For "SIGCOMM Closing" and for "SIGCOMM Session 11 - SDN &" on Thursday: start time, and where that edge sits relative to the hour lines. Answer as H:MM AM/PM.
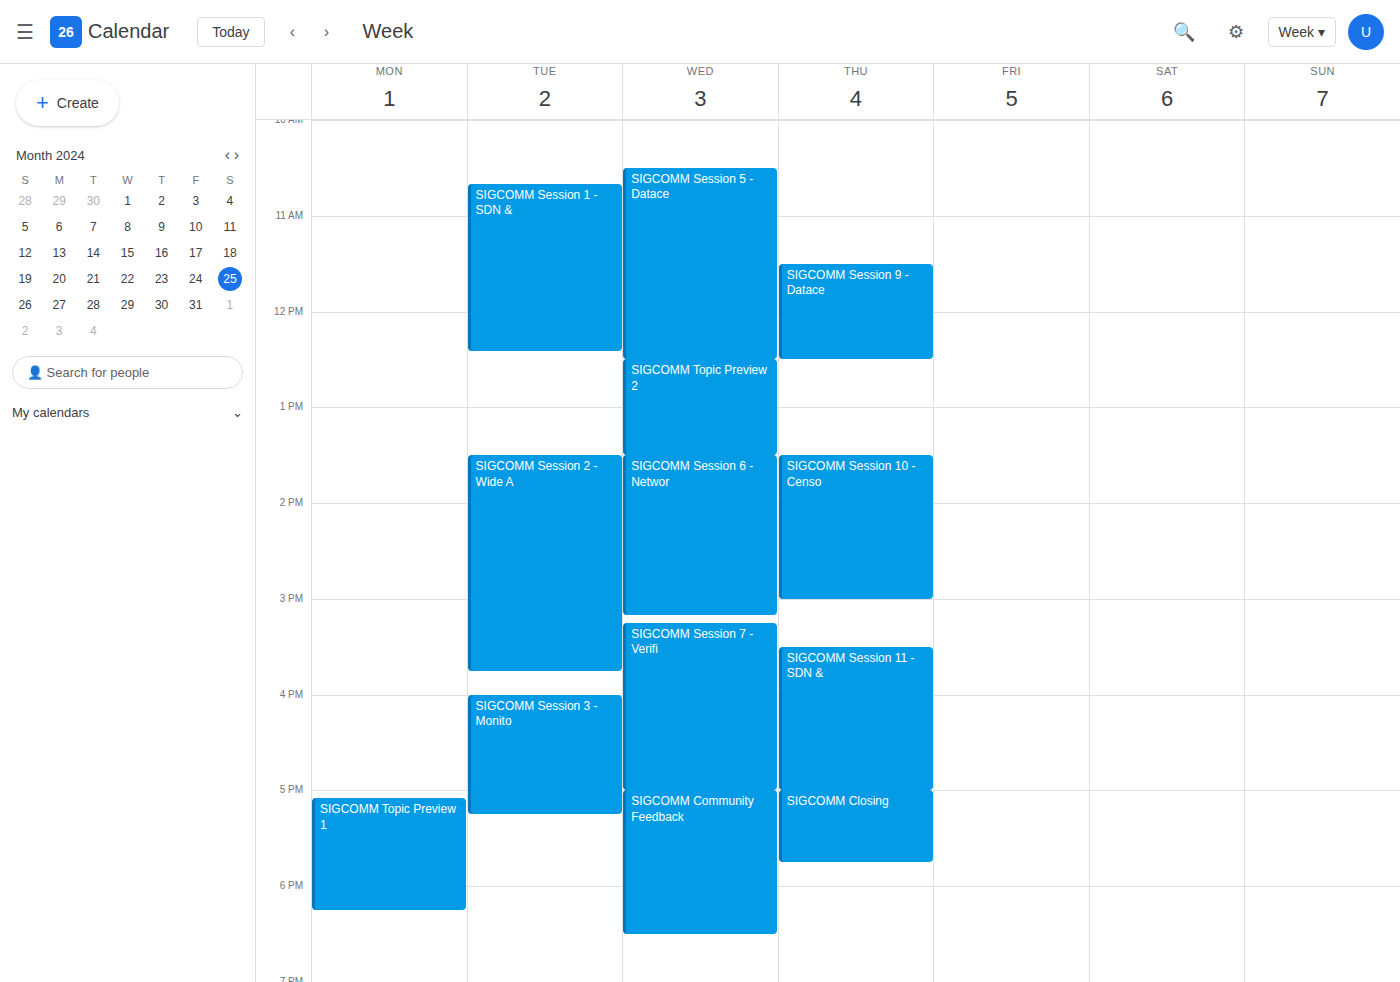
"SIGCOMM Closing": 5:00 PM, exactly on the 5 PM line. "SIGCOMM Session 11 - SDN &": 3:30 PM, halfway between the 3 PM and 4 PM lines.